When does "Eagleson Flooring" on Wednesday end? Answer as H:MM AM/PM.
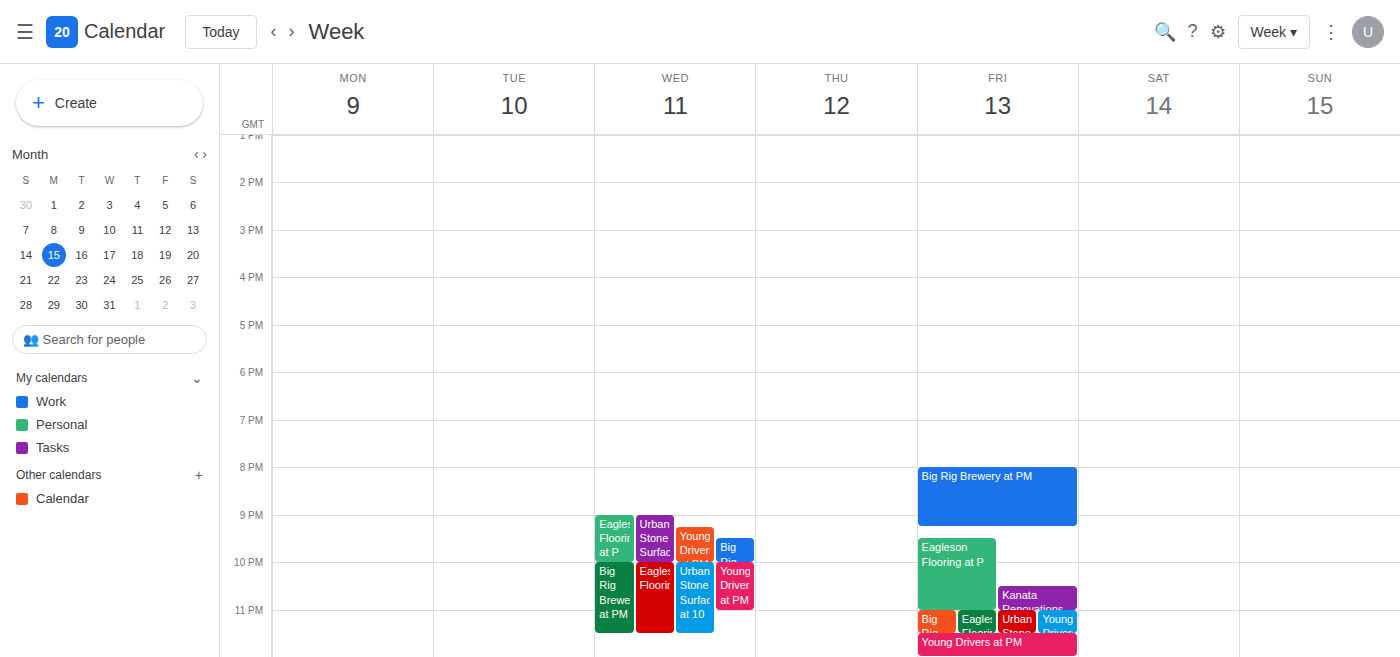
11:30 PM